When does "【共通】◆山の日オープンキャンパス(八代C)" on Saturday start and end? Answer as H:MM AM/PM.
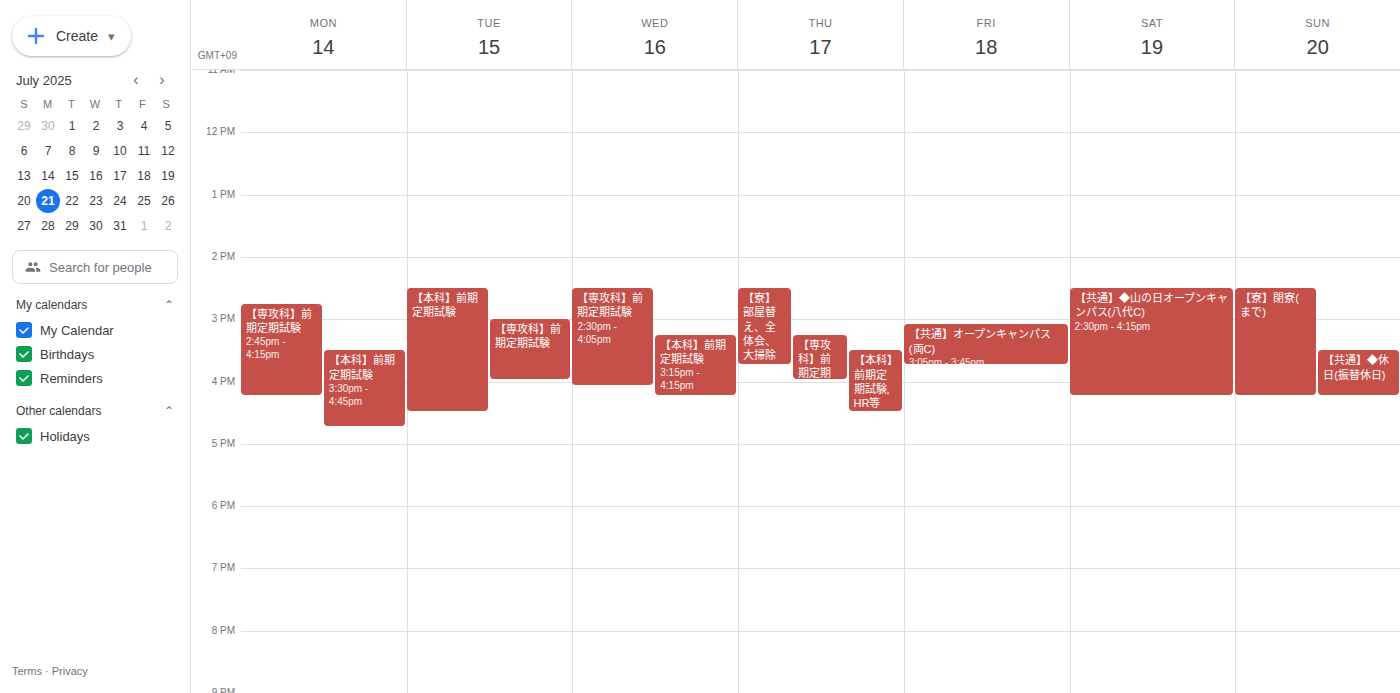
2:30 PM to 4:15 PM